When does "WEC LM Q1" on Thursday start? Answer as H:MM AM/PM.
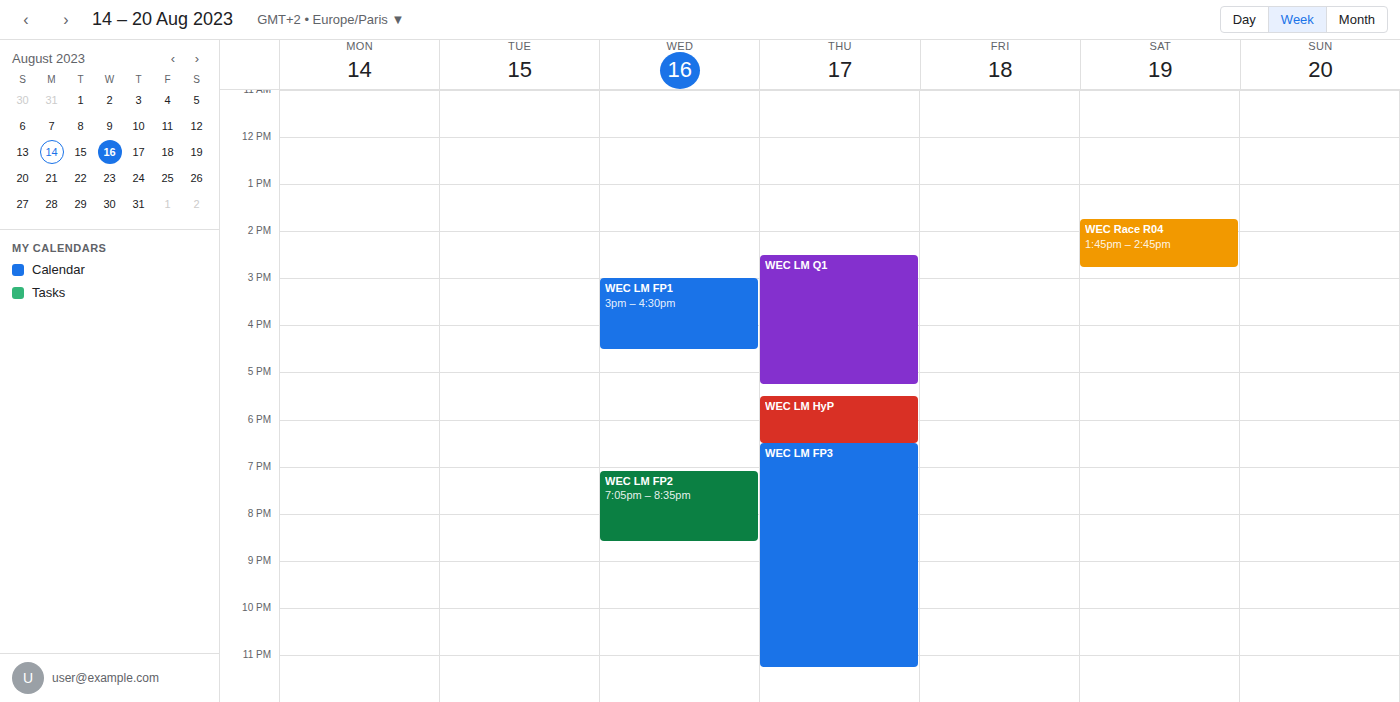
2:30 PM